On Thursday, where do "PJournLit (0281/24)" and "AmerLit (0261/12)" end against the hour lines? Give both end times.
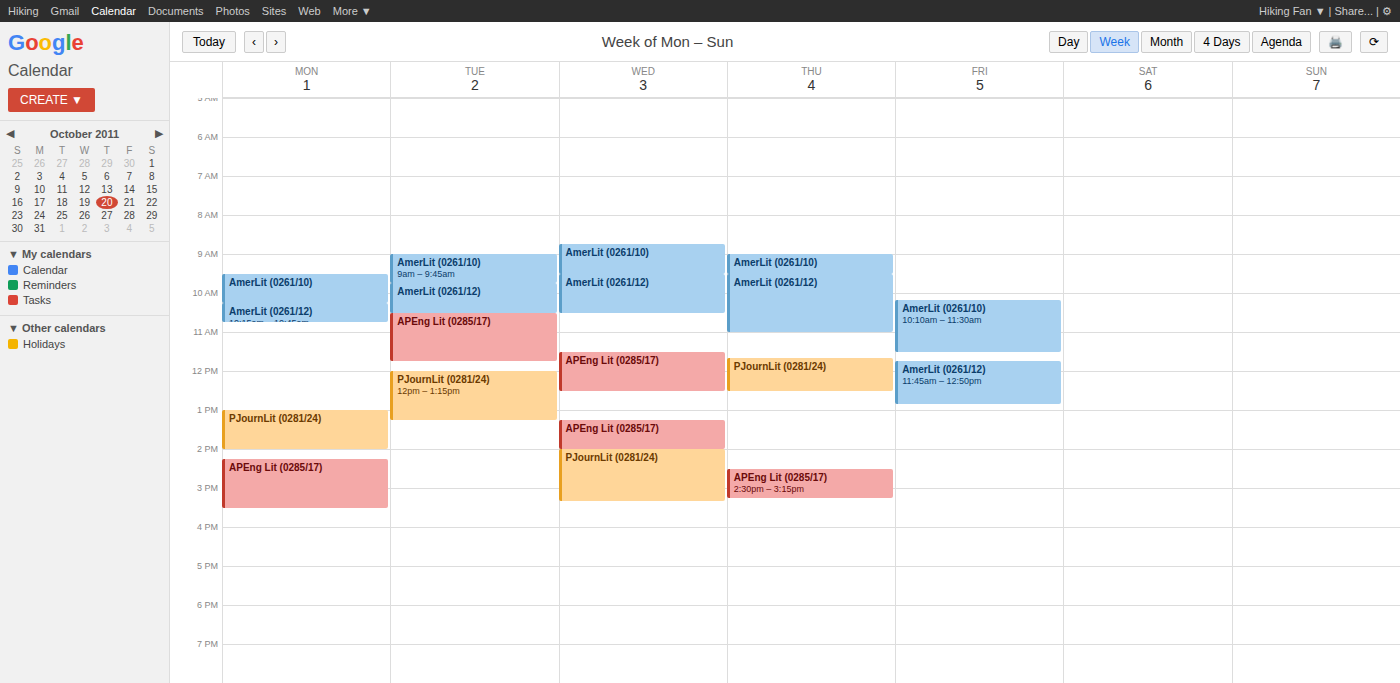
"PJournLit (0281/24)": 12:30 PM, halfway between the 12 PM and 1 PM lines. "AmerLit (0261/12)": 11:00 AM, exactly on the 11 AM line.